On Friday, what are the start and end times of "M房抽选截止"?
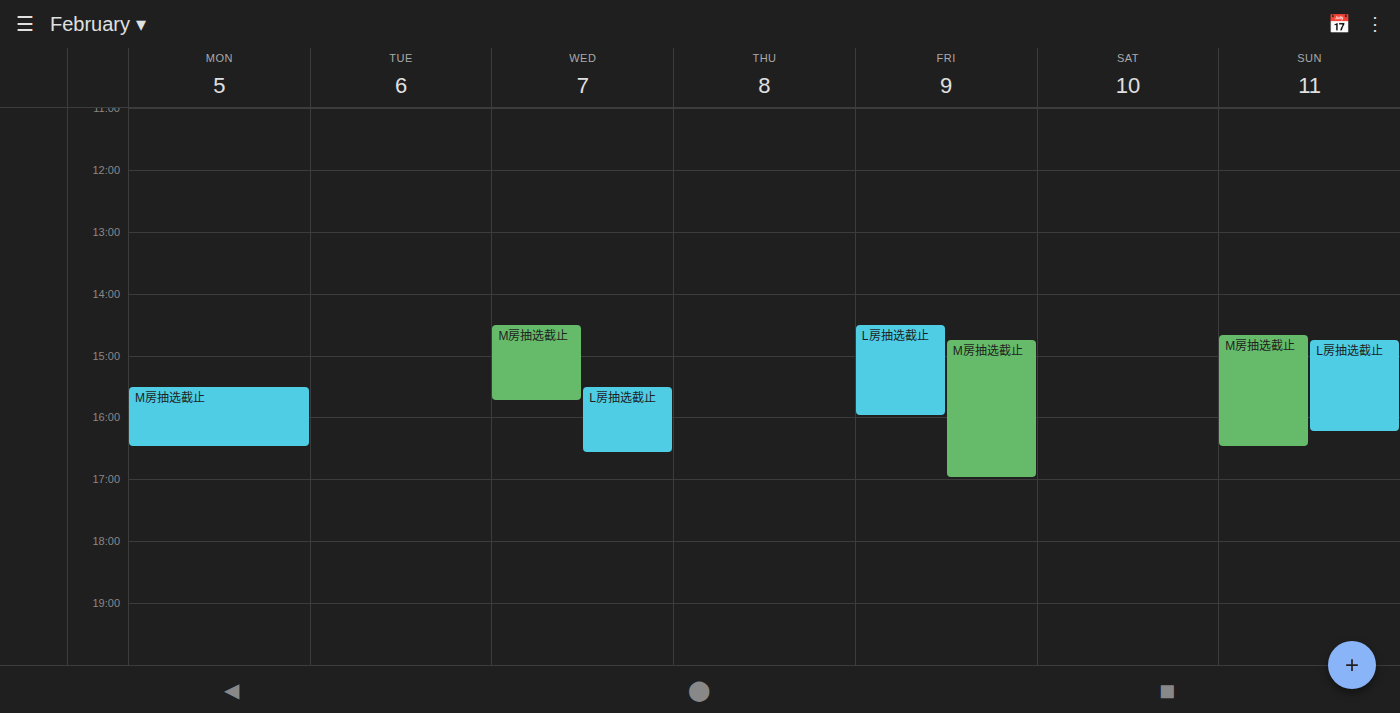
2:45 PM to 5:00 PM